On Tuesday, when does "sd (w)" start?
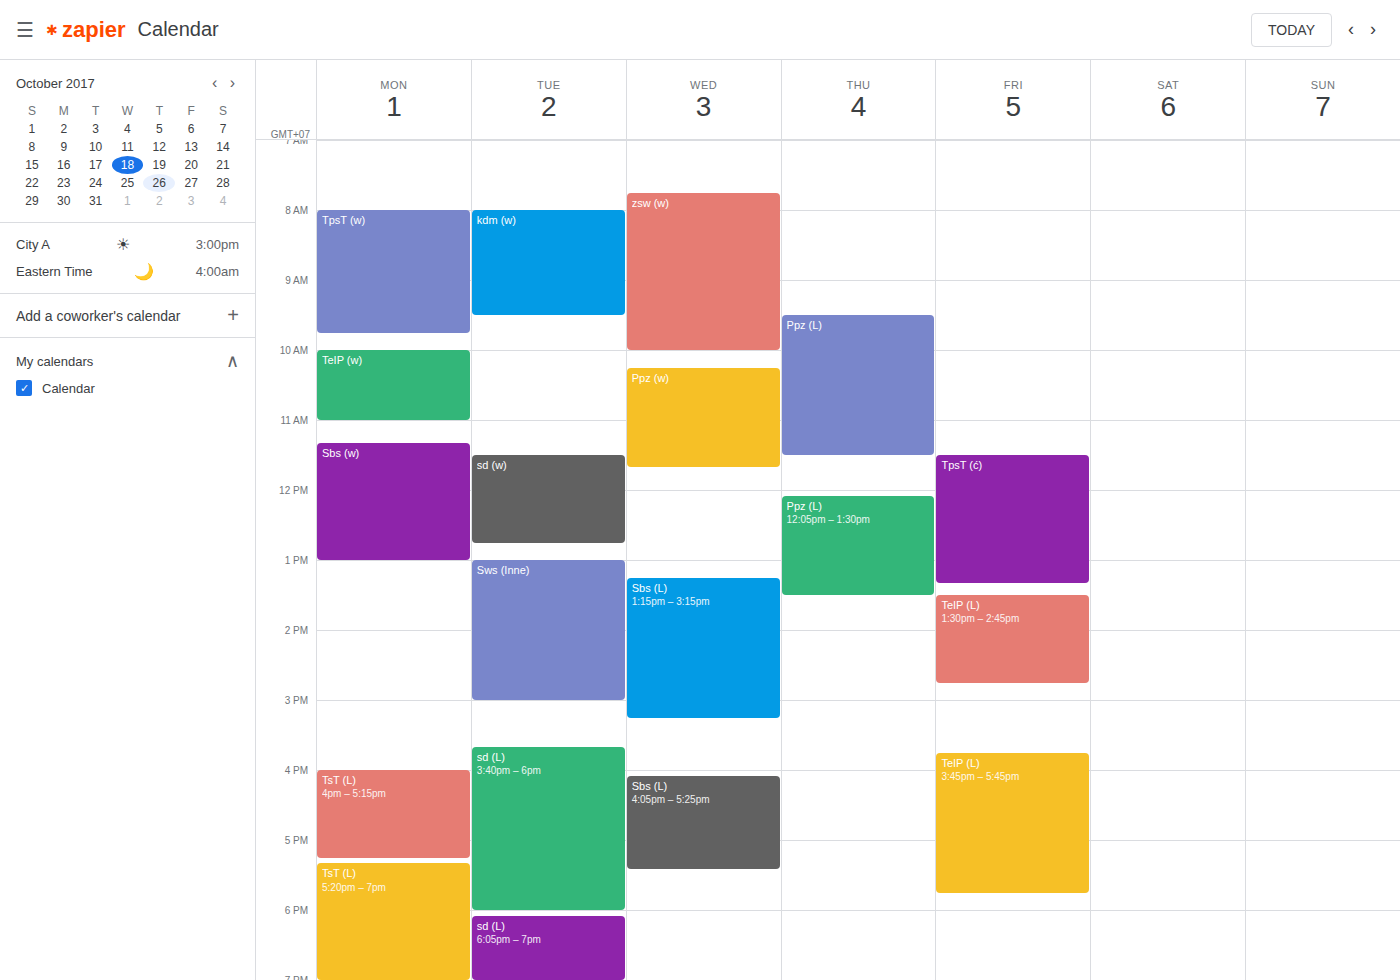
11:30 AM